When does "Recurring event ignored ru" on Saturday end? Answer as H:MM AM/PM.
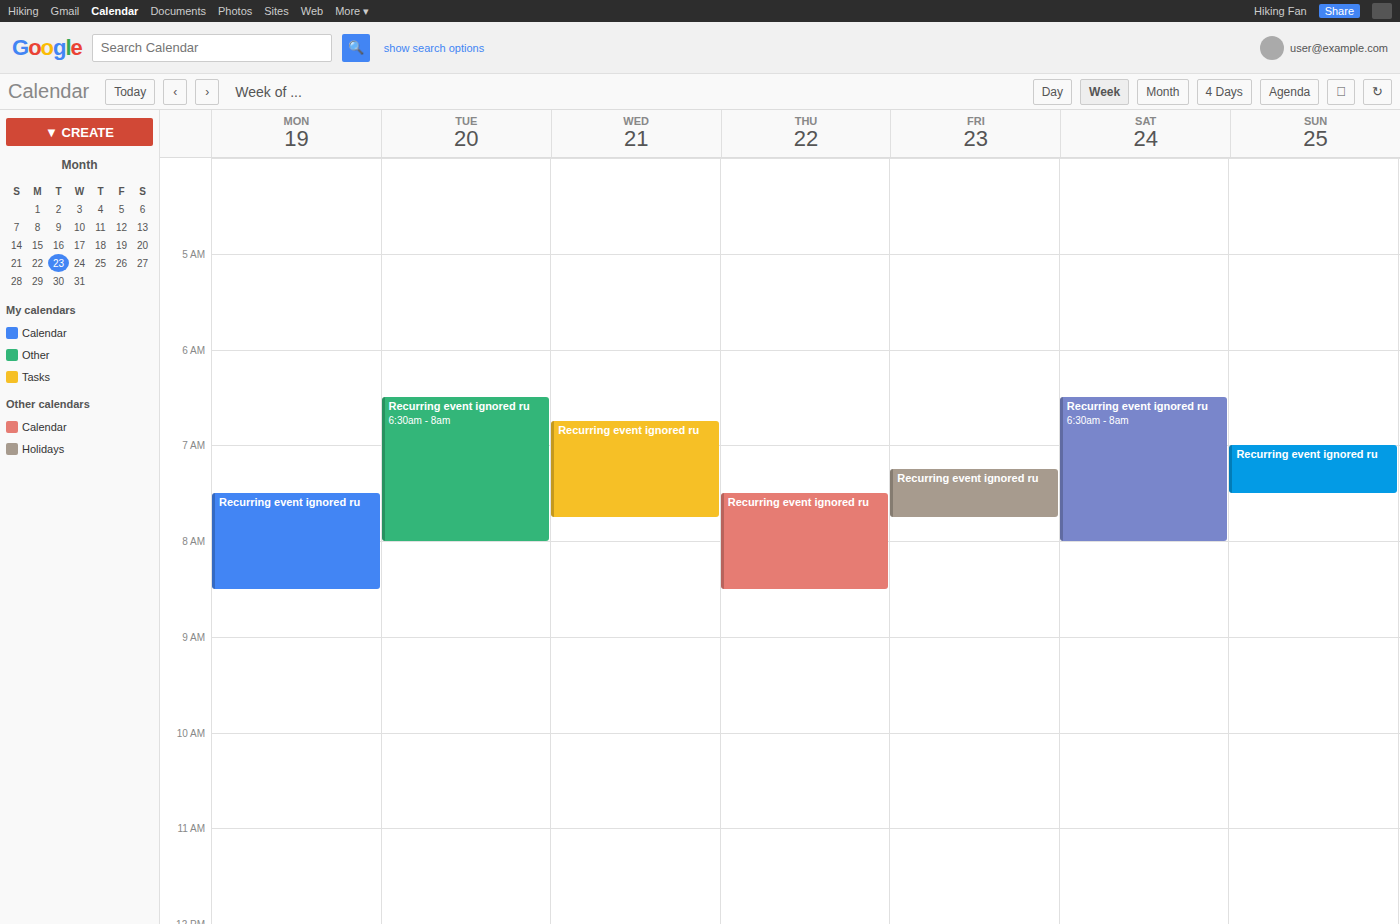
8:00 AM